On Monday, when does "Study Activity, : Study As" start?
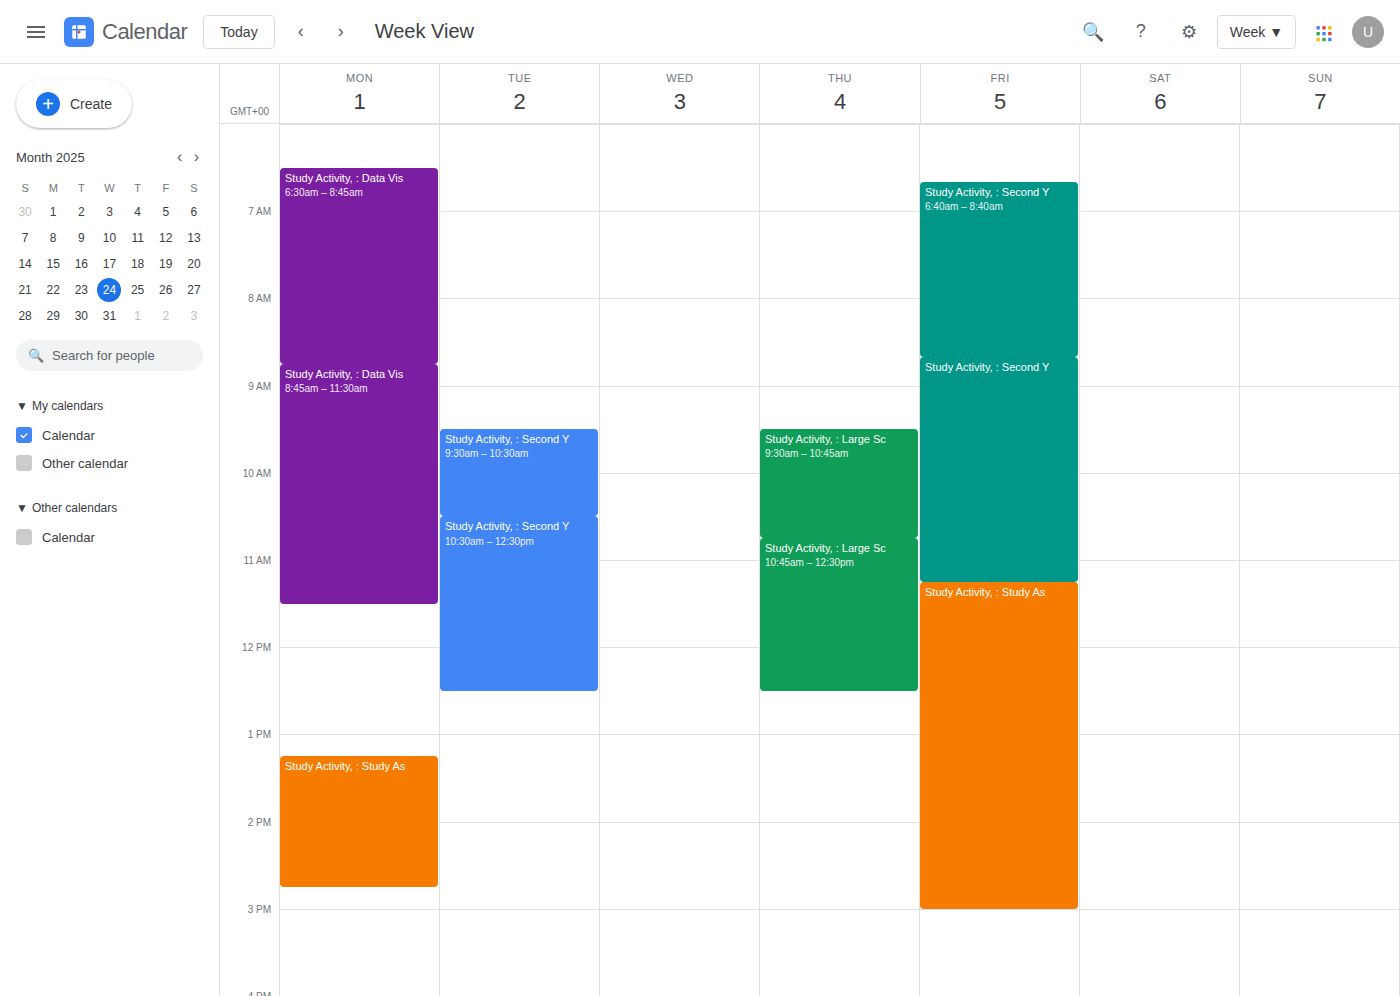
1:15 PM